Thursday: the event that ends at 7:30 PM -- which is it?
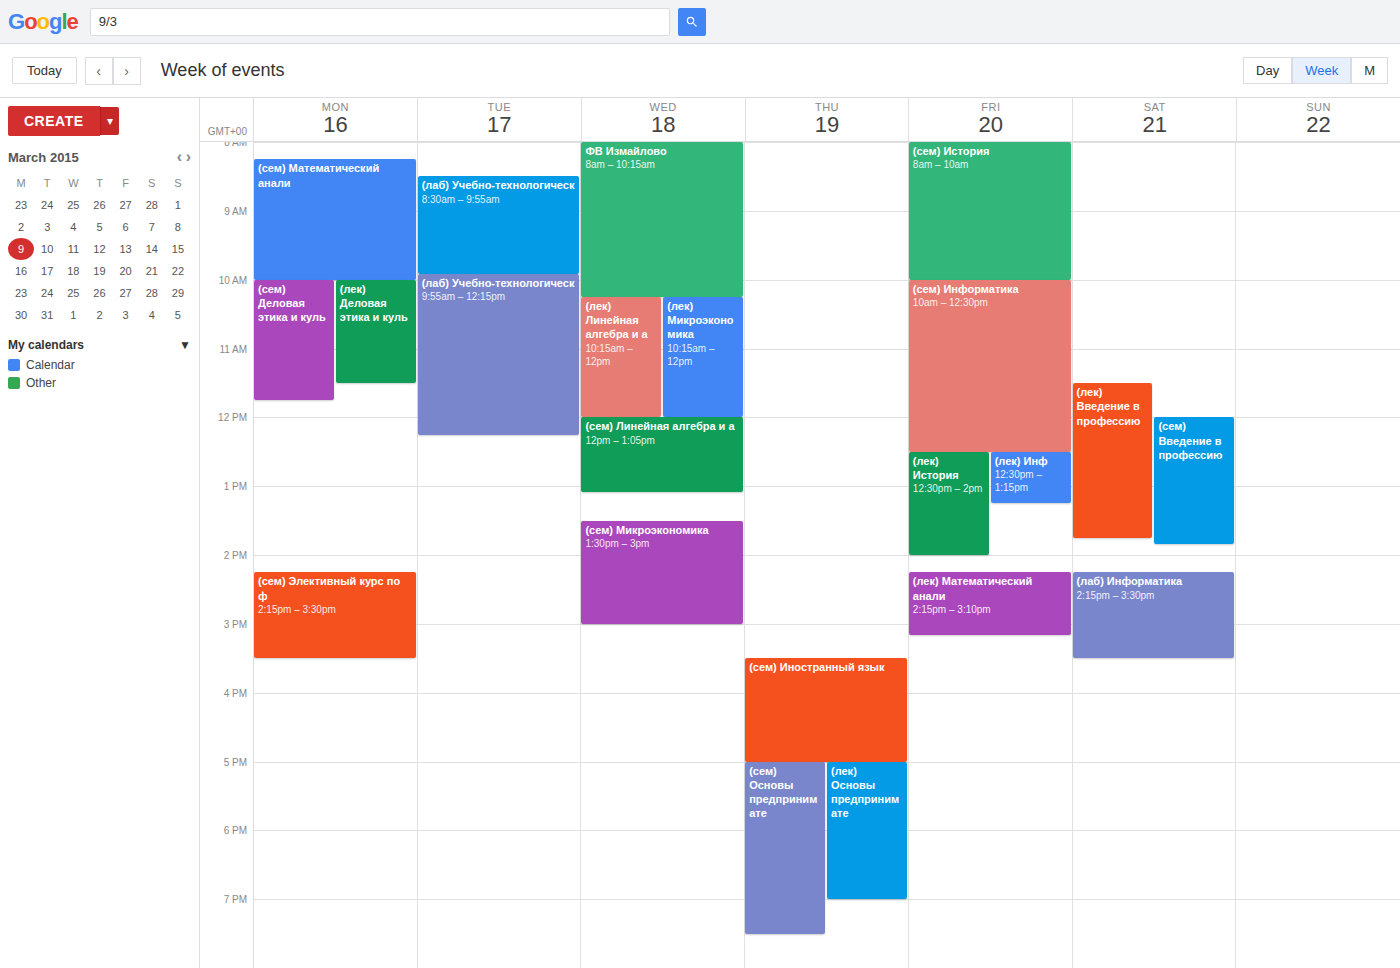
"(сем) Основы предпринимате"